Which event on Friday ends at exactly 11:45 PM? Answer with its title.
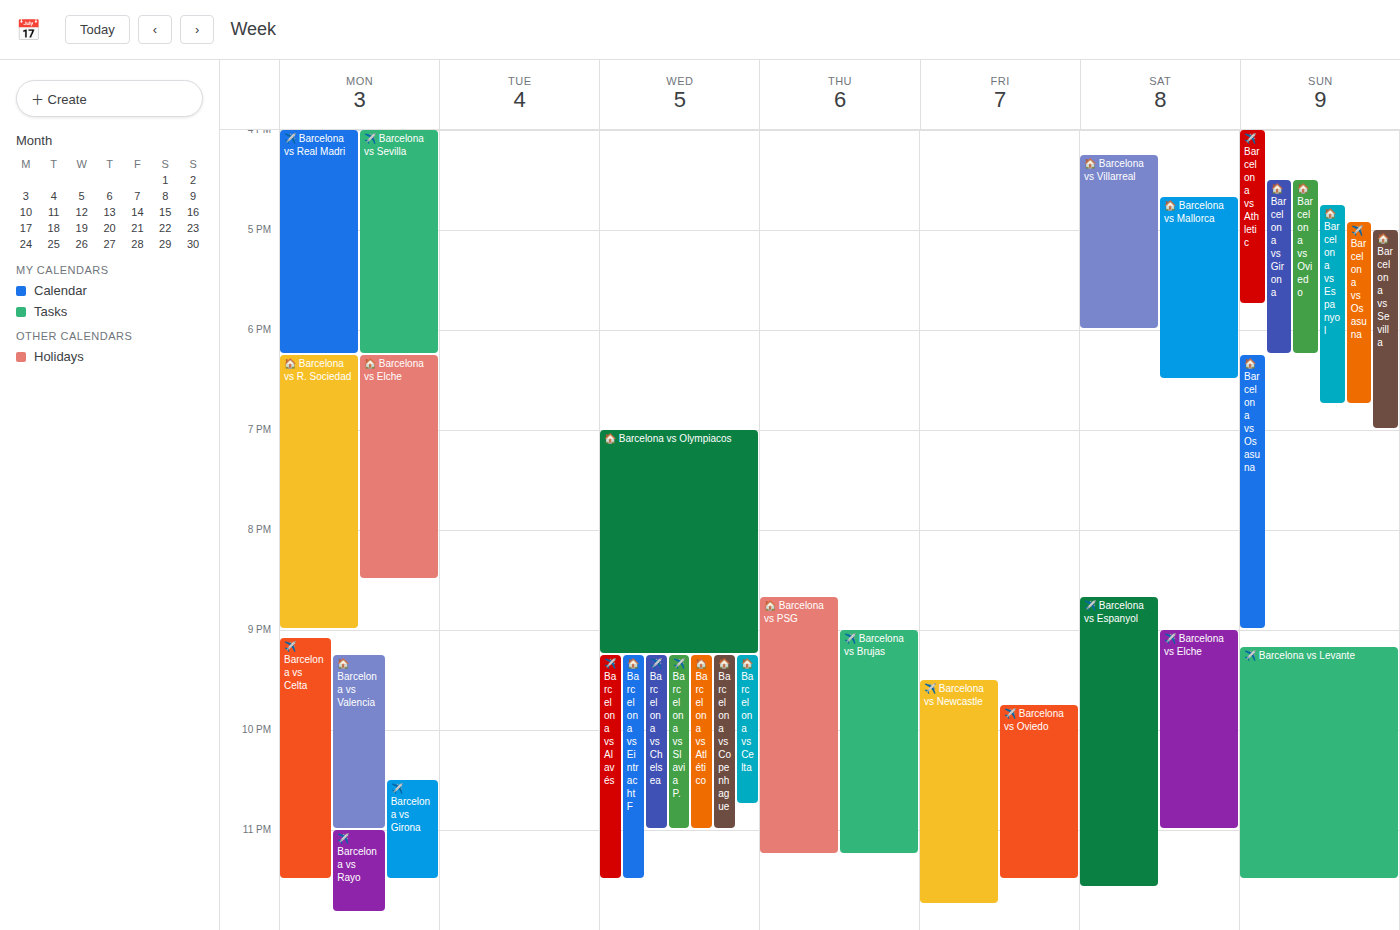
"✈️ Barcelona vs Newcastle"